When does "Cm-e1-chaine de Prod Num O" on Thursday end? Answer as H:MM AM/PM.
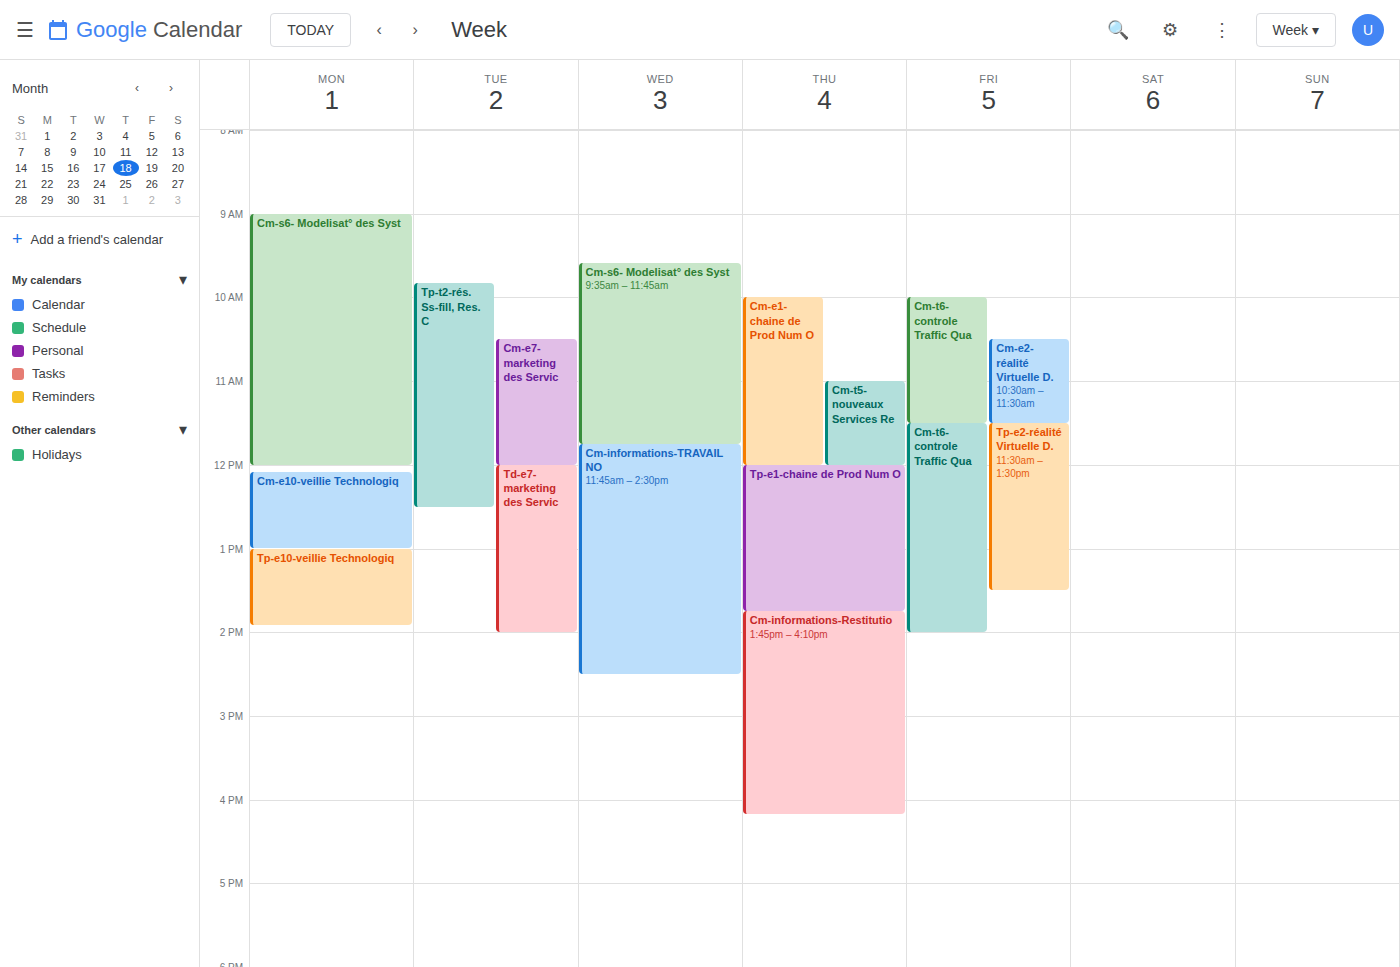
12:00 PM